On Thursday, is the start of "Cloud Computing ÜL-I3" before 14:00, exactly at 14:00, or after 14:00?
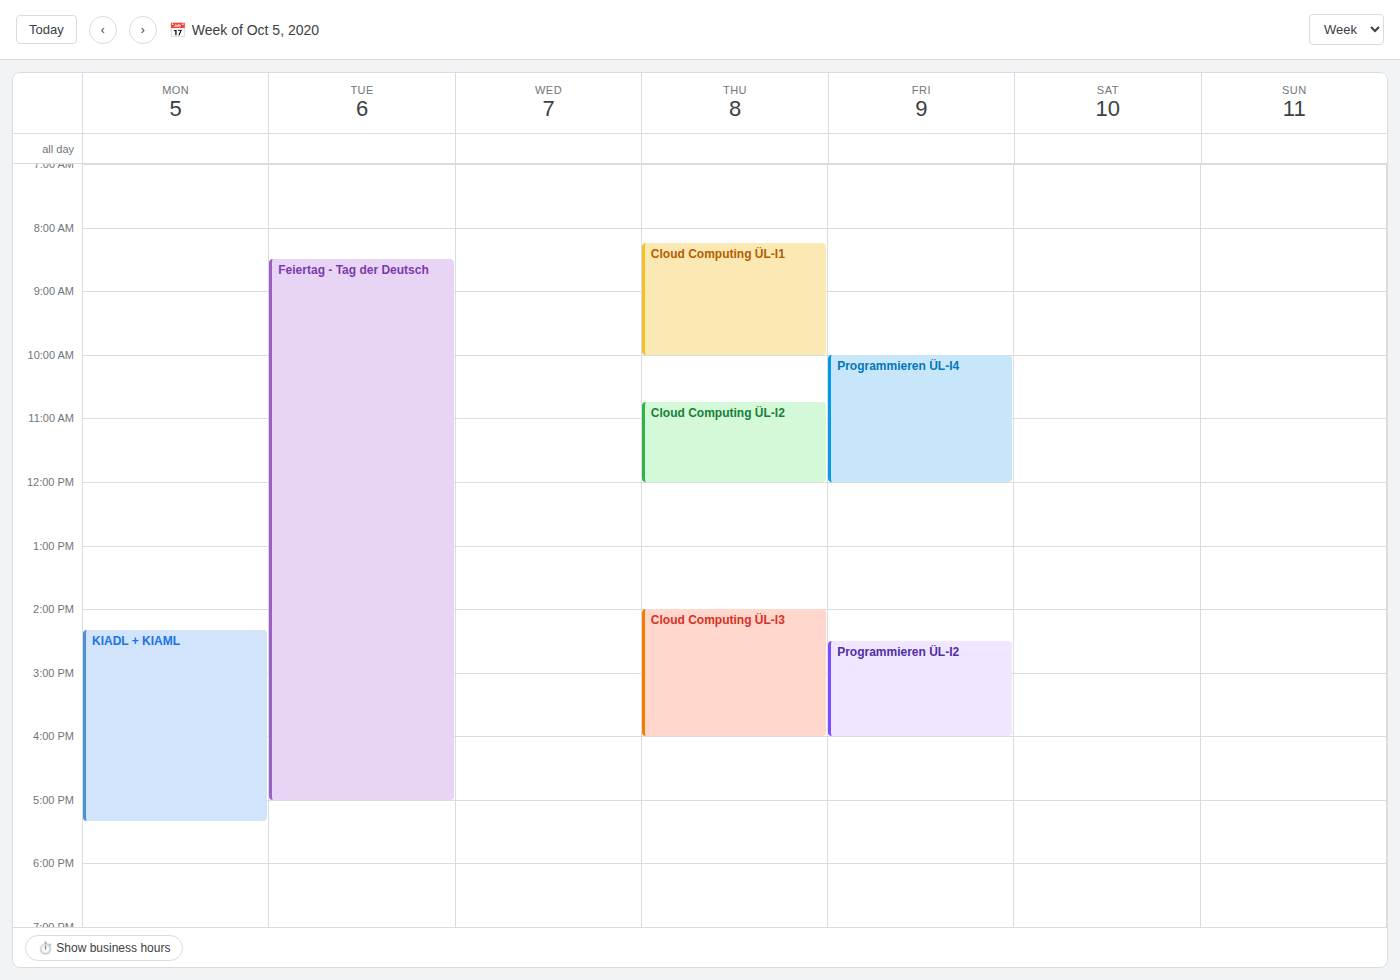
14:00 -- exactly at 14:00, on the 14:00 line.